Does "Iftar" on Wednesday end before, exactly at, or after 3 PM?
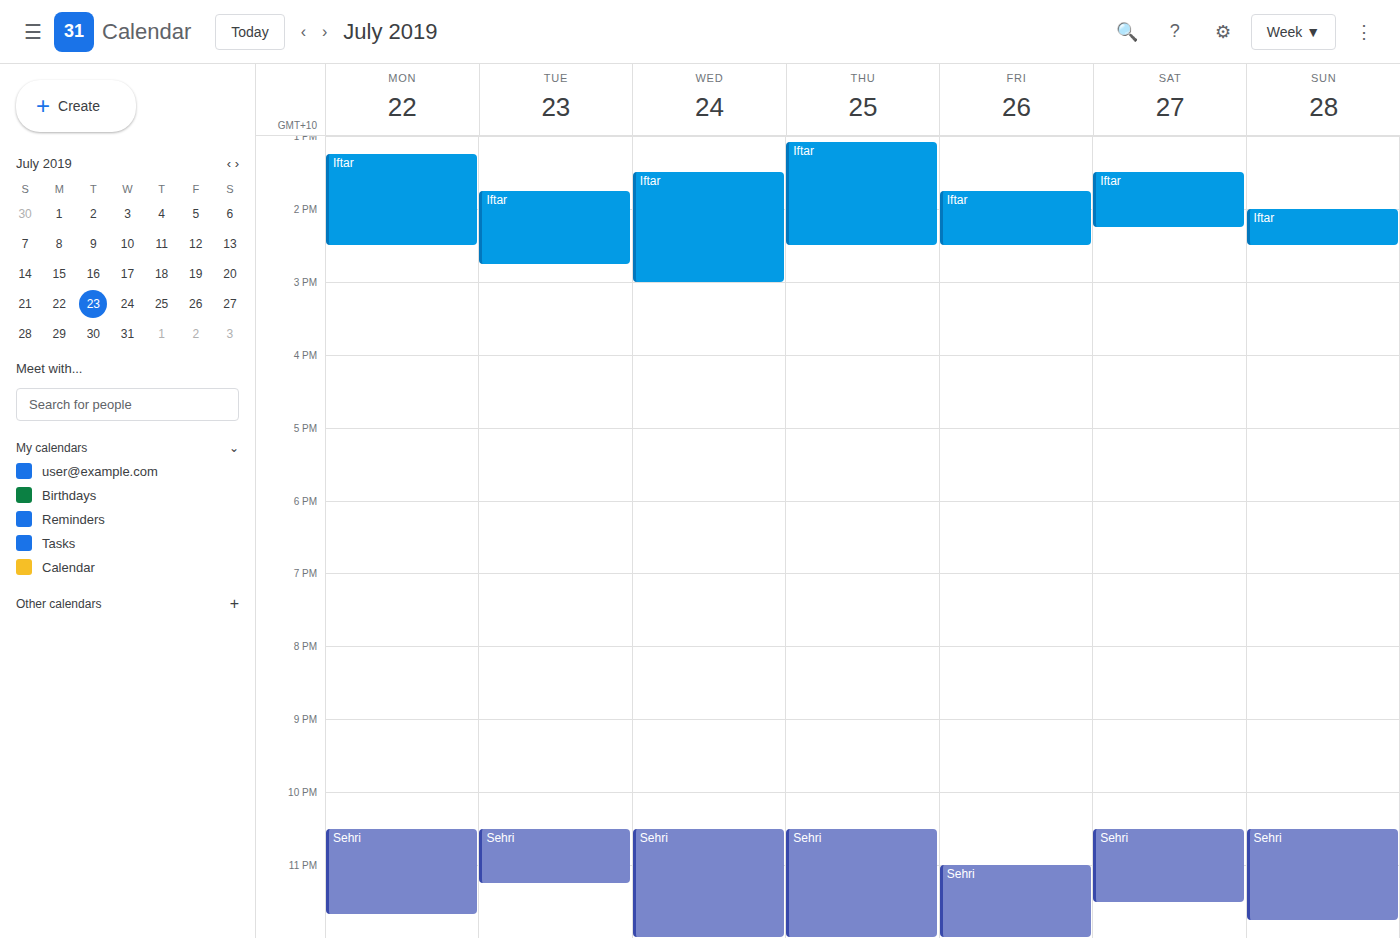
3:00 PM -- exactly at 3 PM, on the 3 PM line.